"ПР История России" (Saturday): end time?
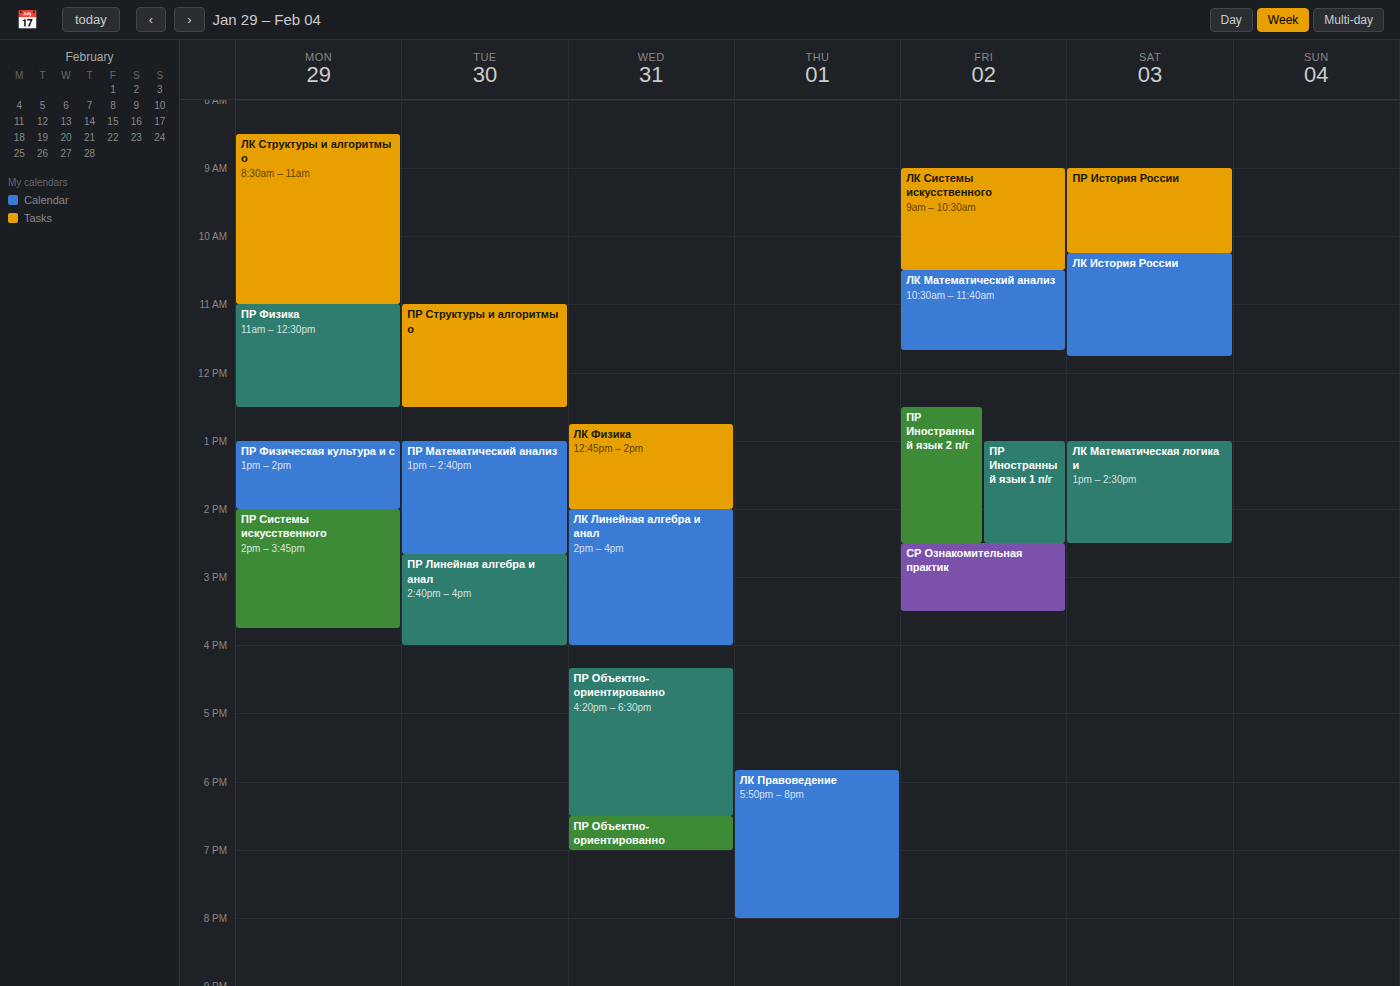
10:15 AM